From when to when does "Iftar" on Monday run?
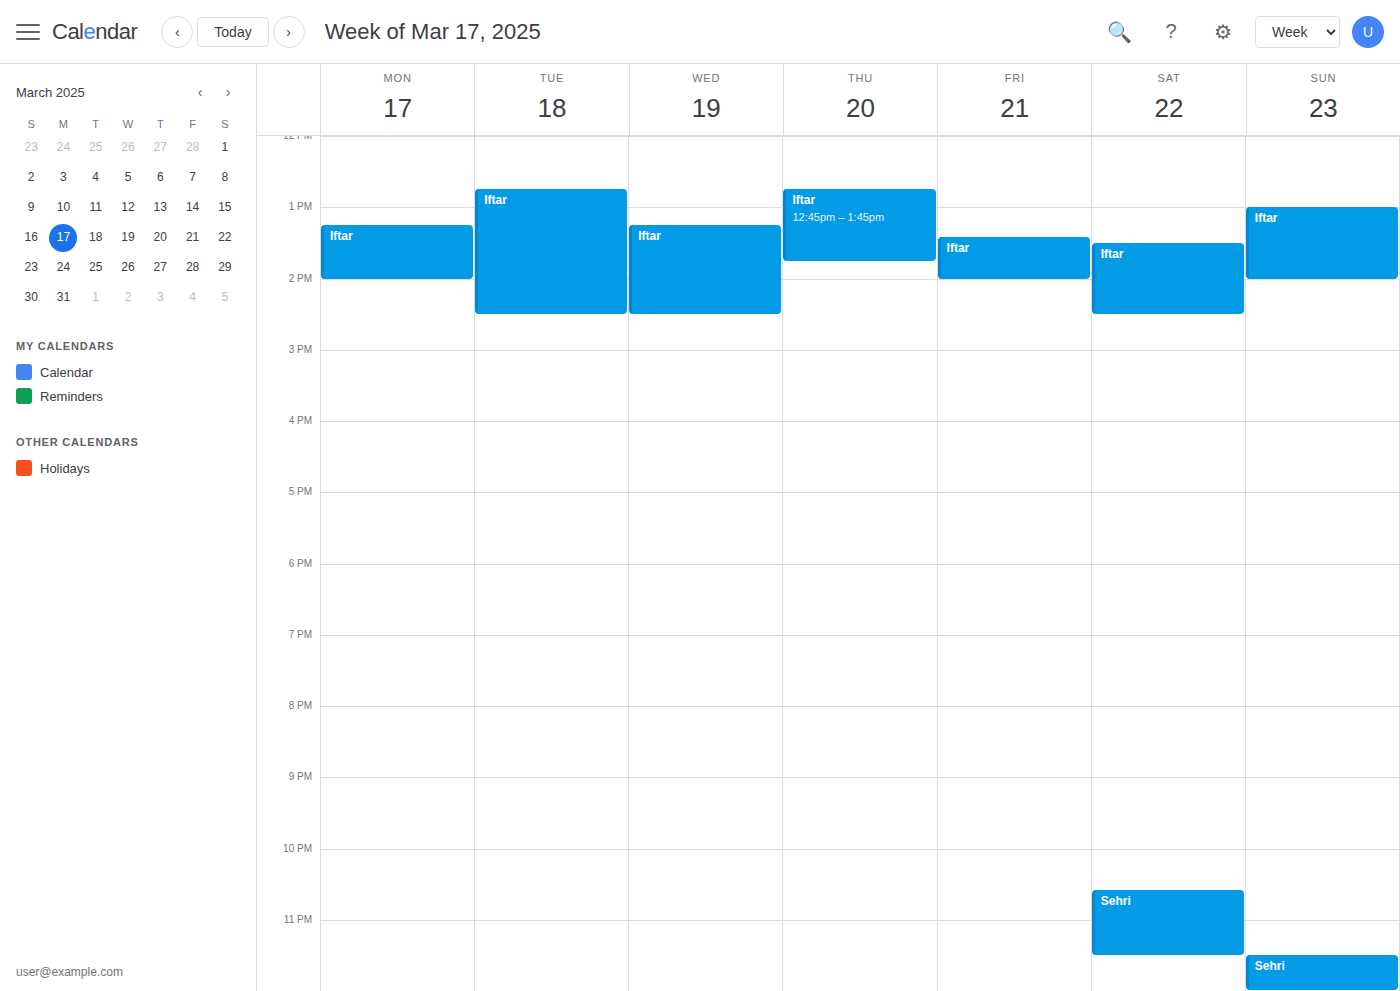
1:15 PM to 2:00 PM